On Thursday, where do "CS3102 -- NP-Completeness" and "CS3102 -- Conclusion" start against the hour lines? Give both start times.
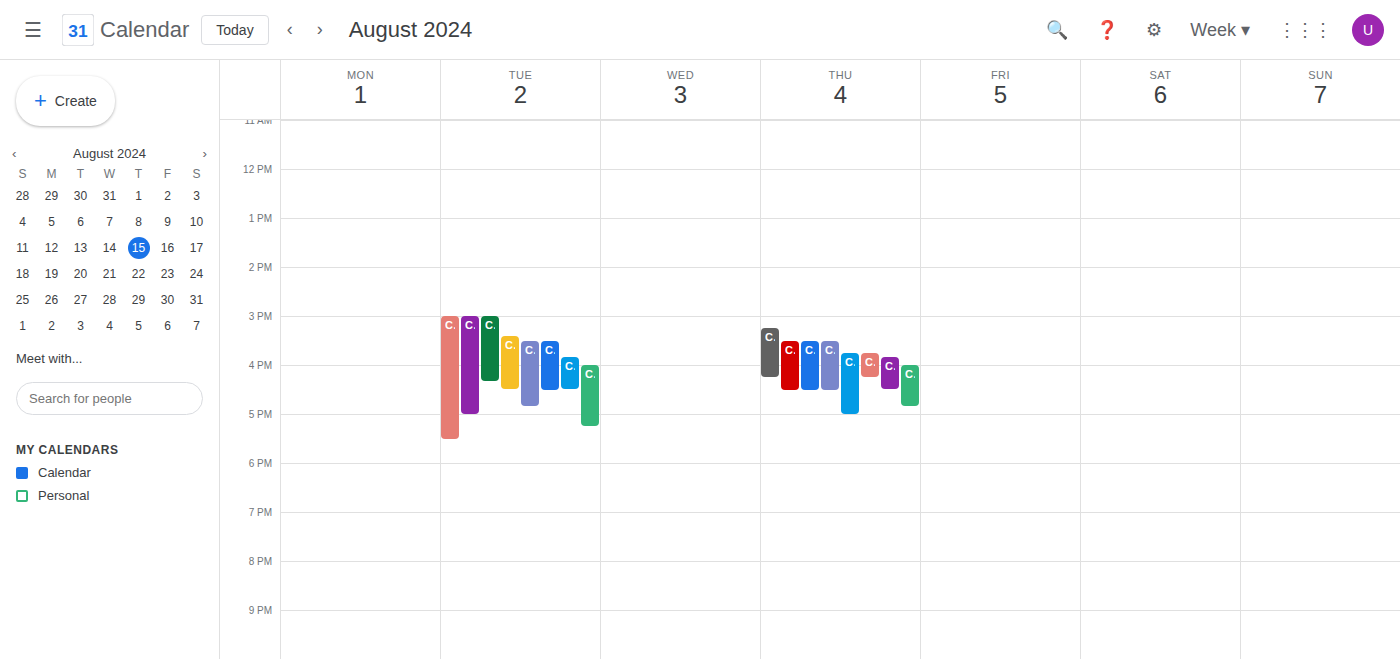
"CS3102 -- NP-Completeness": 3:45 PM, neither: three quarters of the way from the 3 PM line to the 4 PM line. "CS3102 -- Conclusion": 3:15 PM, neither: a quarter of the way from the 3 PM line to the 4 PM line.